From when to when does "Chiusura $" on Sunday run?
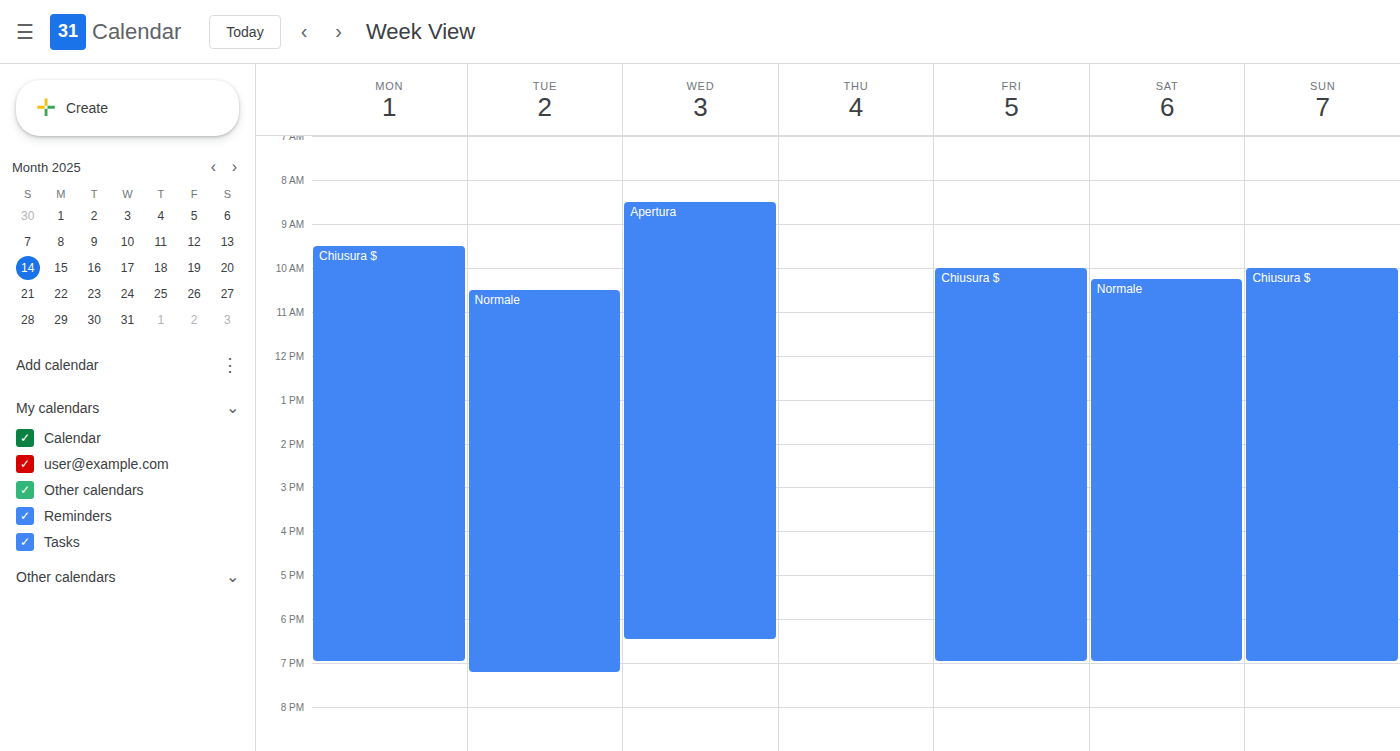
10:00 to 19:00